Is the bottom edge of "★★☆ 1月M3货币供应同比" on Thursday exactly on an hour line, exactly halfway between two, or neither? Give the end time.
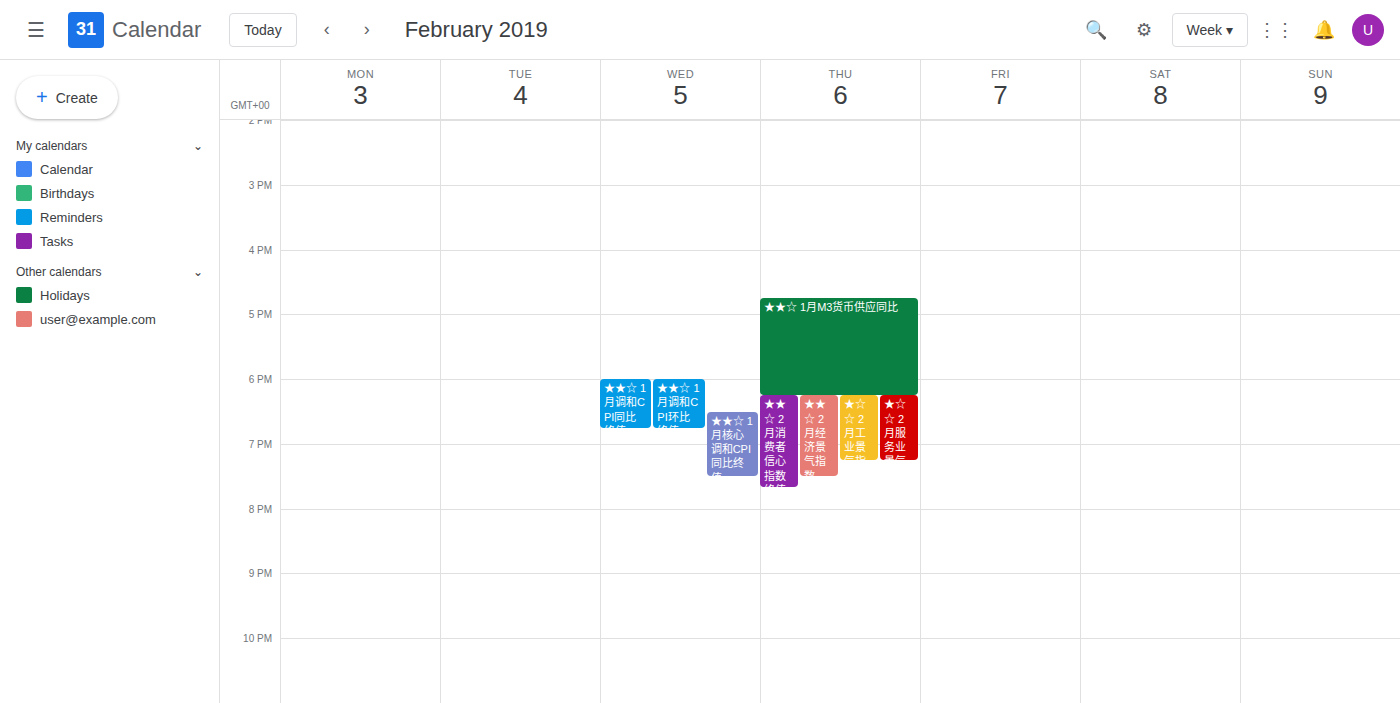
6:15 PM -- neither: a quarter of the way from the 6 PM line to the 7 PM line.